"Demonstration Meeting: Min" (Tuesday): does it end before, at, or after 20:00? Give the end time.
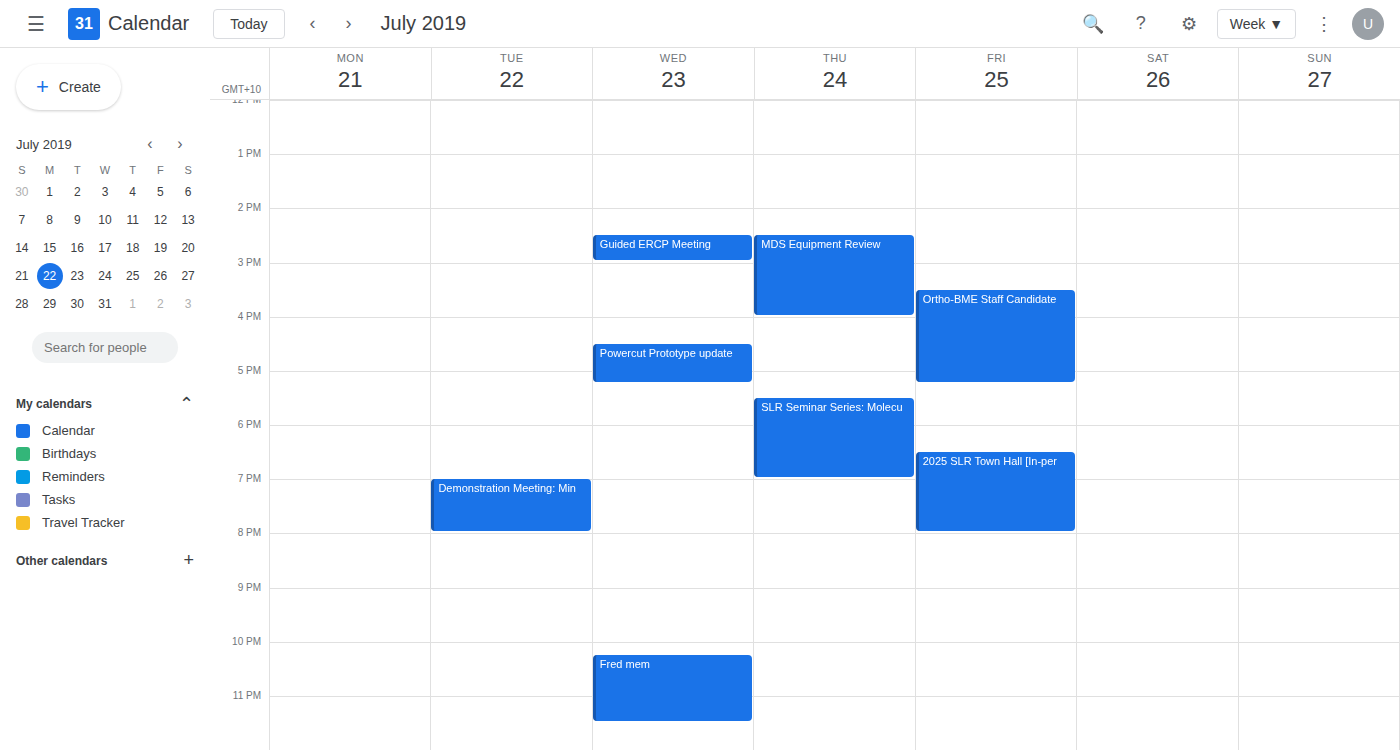
20:00 -- exactly at 20:00, on the 20:00 line.